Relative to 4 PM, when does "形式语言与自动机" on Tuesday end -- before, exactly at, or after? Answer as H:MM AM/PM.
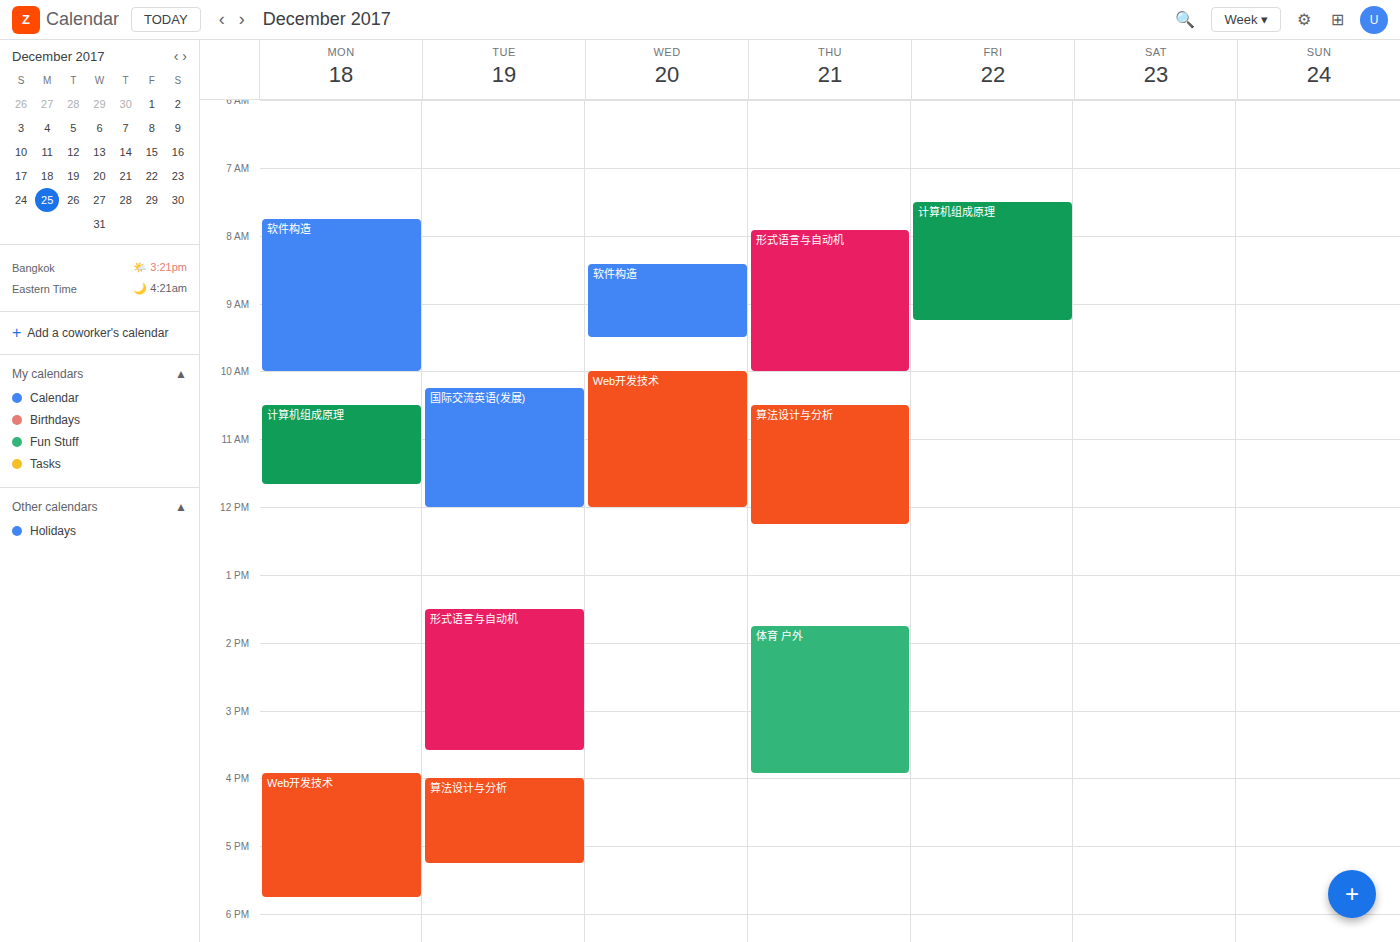
3:35 PM -- before 4 PM, 25 minutes above the 4 PM line.